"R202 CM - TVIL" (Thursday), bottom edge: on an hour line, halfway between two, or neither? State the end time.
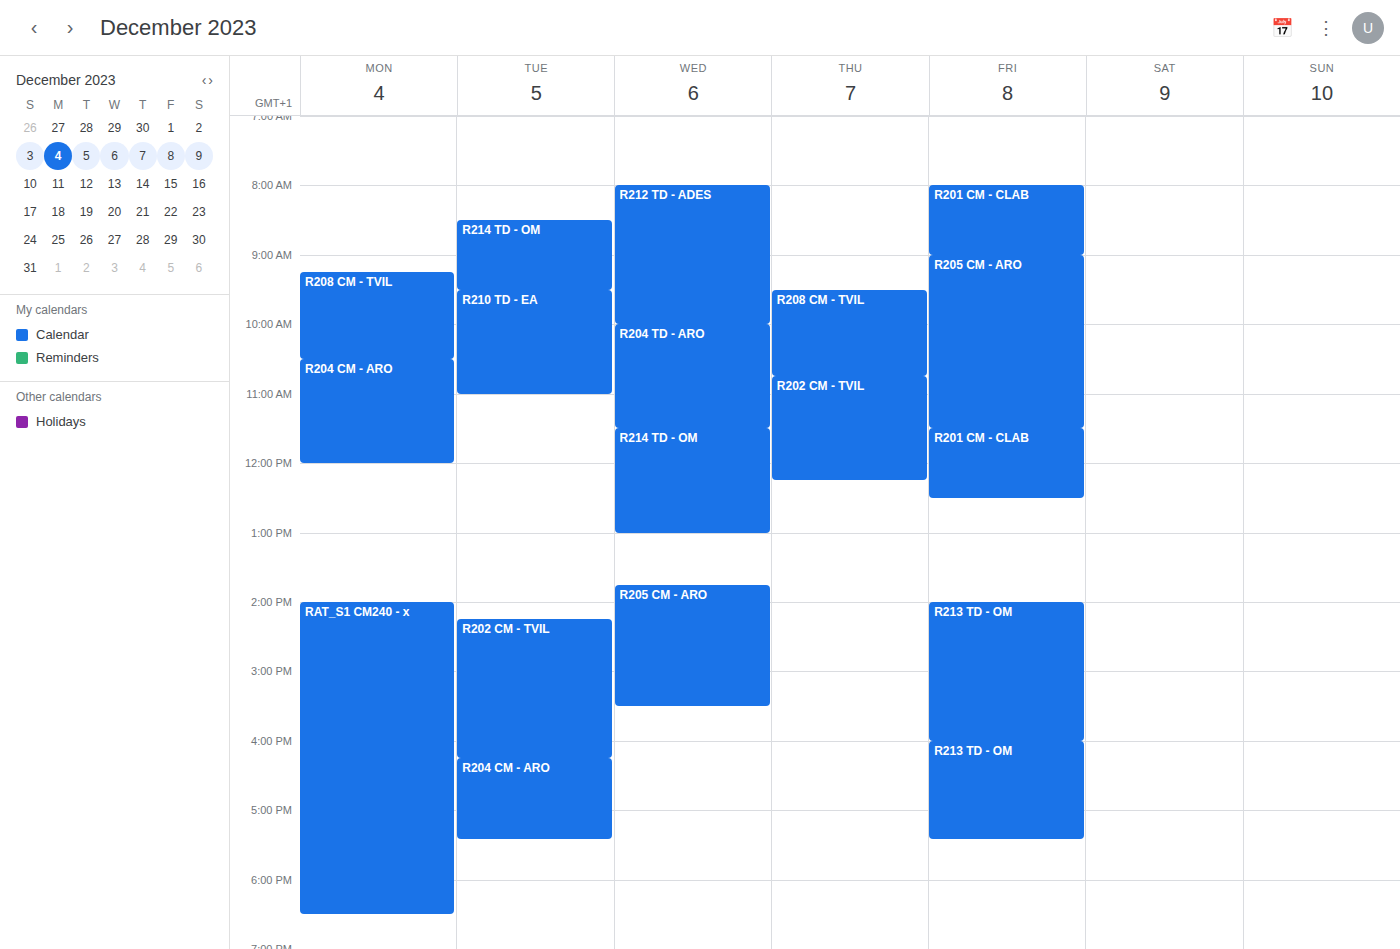
12:15 PM -- neither: a quarter of the way from the 12 PM line to the 1 PM line.